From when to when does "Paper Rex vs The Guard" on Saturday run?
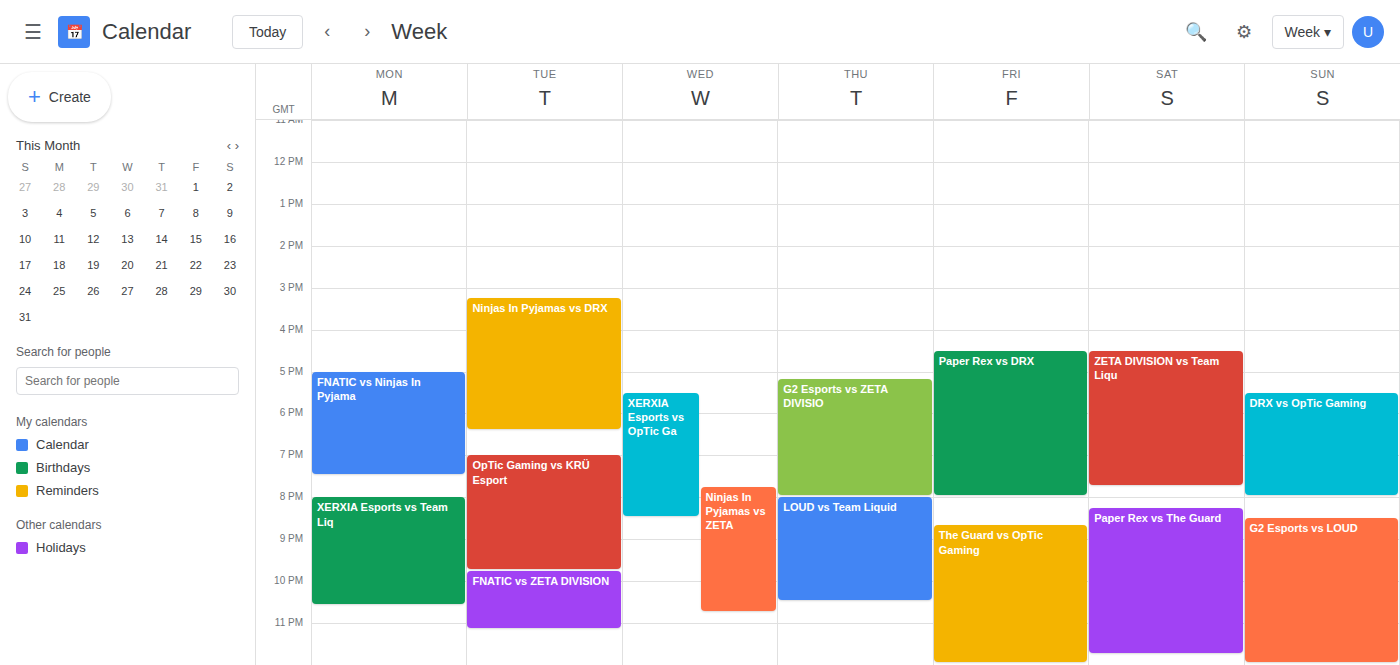
20:15 to 23:45